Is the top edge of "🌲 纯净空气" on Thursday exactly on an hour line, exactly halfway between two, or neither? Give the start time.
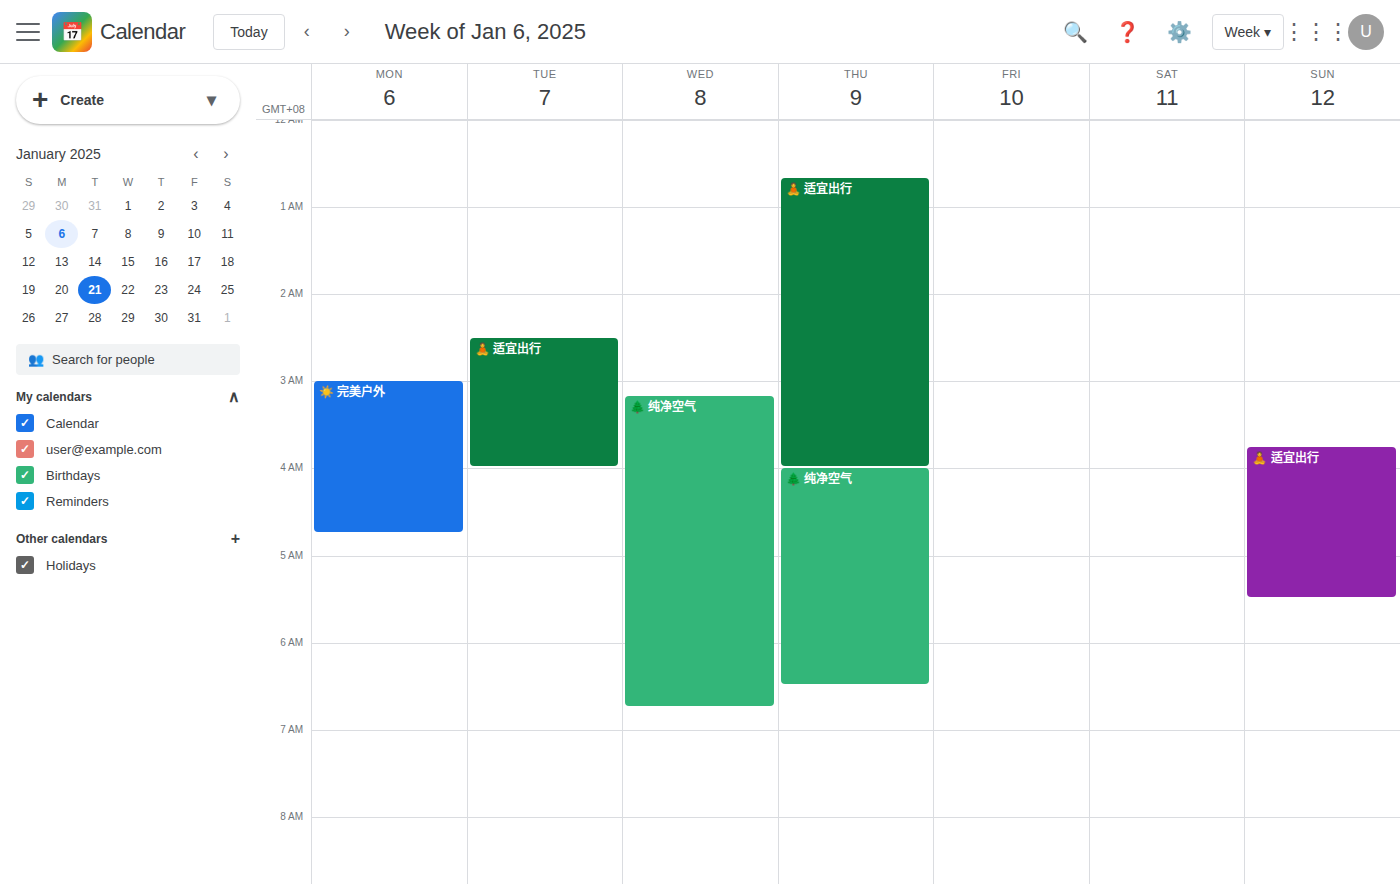
4:00 AM -- exactly on the 4 AM line.